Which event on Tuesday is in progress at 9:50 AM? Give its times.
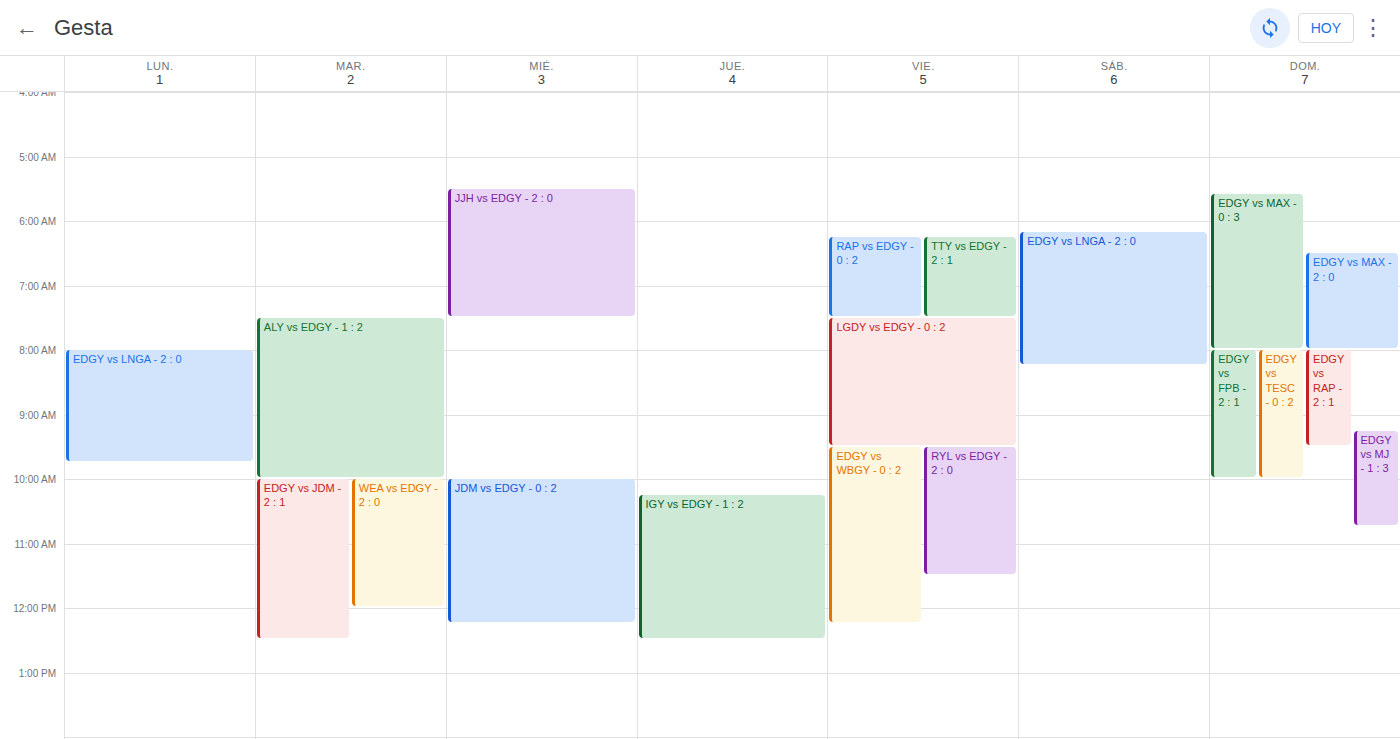
"ALY vs EDGY - 1 : 2", 7:30 AM to 10:00 AM